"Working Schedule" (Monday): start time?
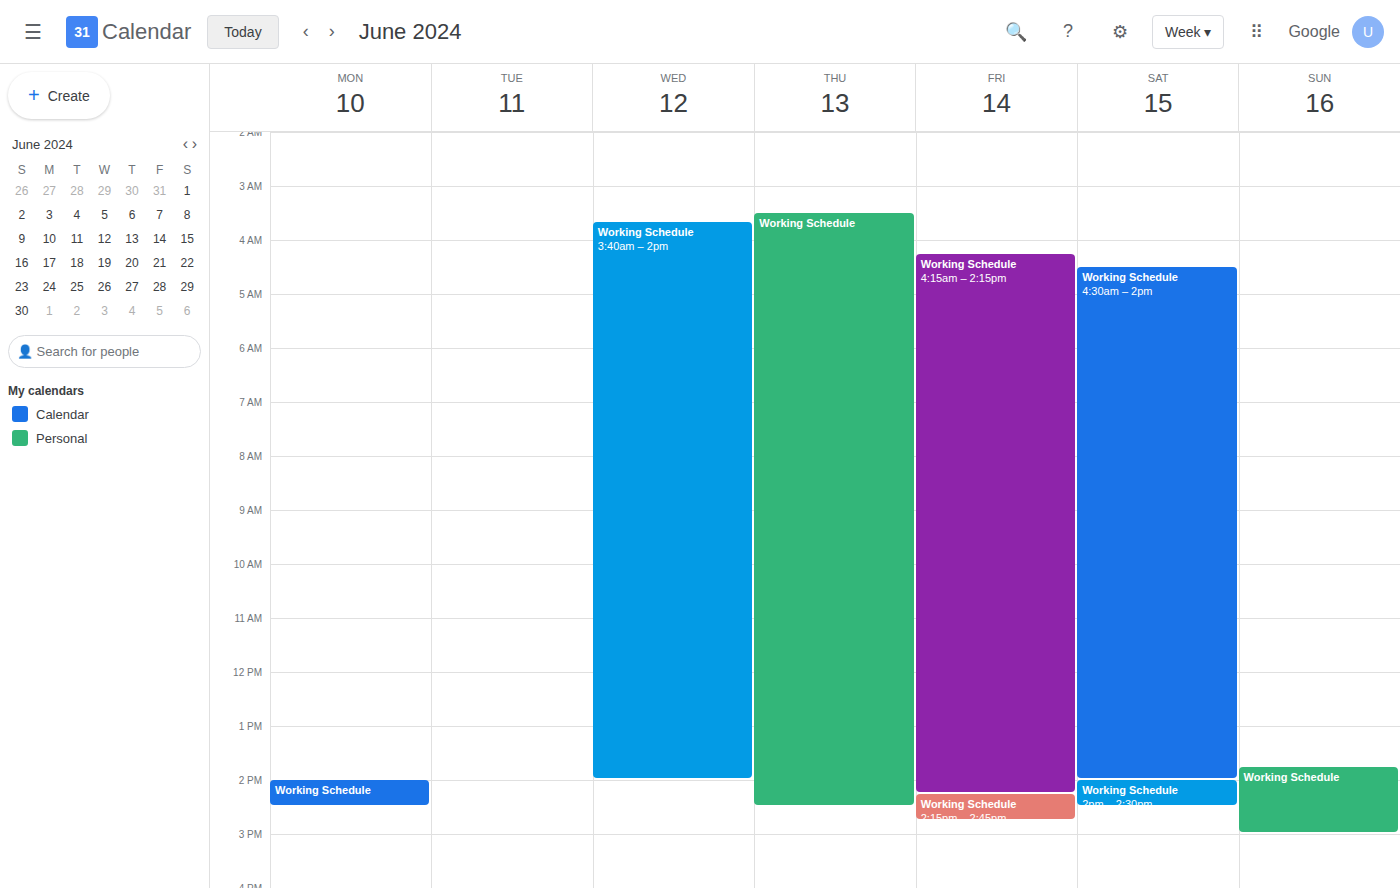
2:00 PM